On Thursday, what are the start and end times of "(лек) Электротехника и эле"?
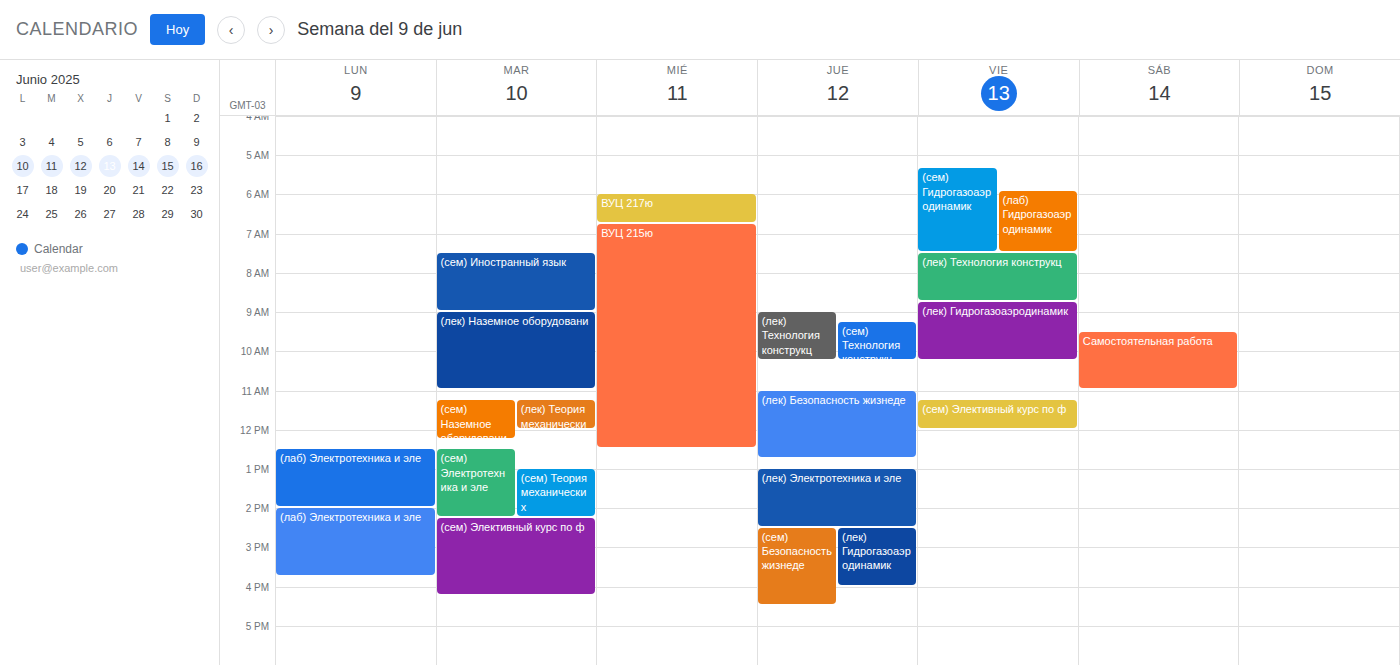
1:00 PM to 2:30 PM